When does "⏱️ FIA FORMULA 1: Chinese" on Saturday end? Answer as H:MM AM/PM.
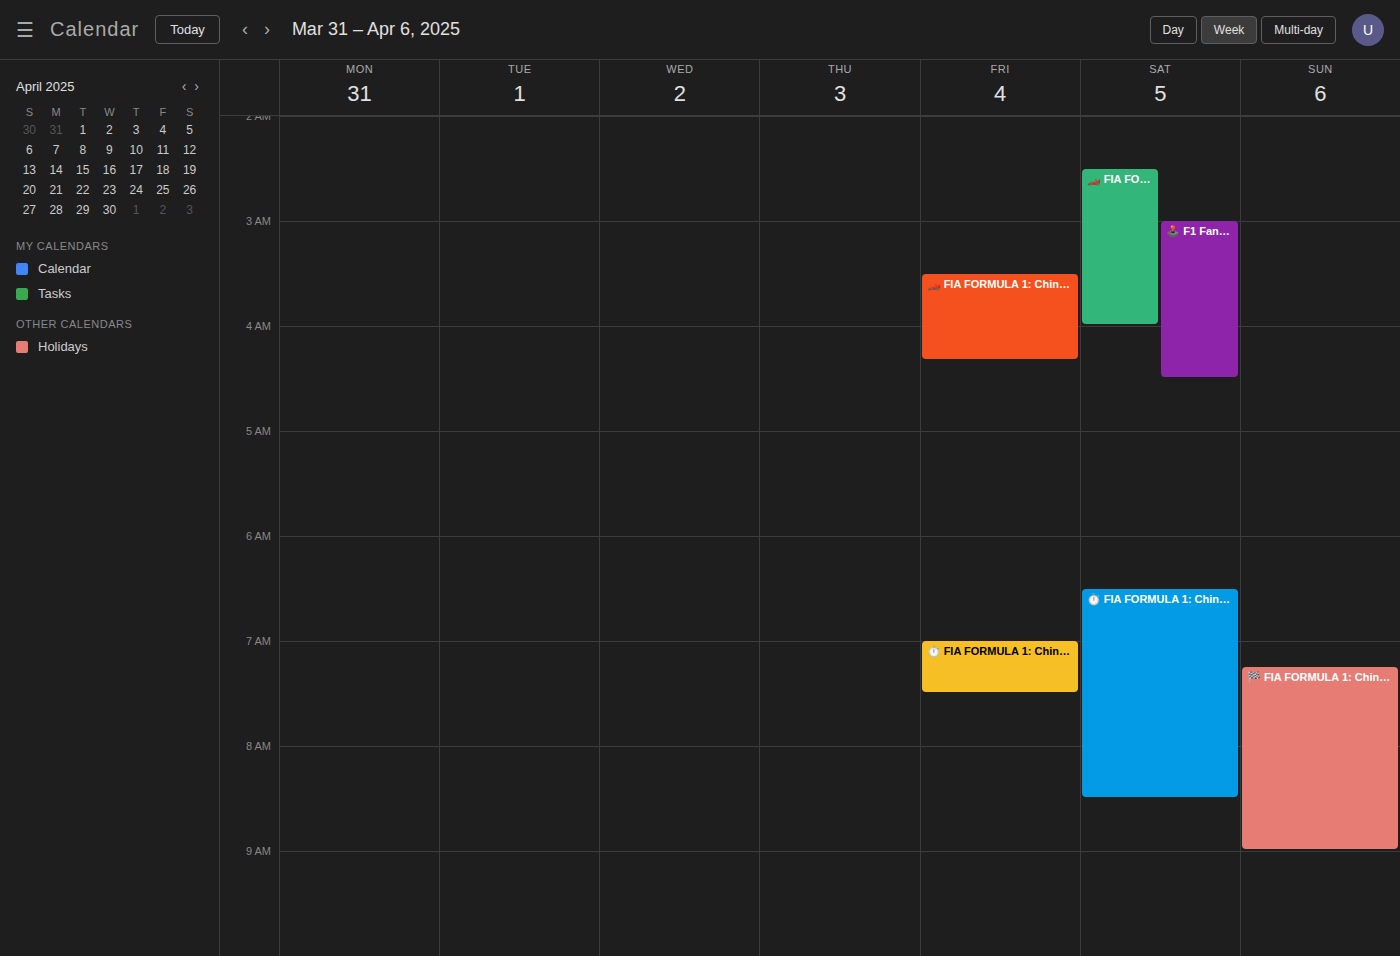
8:30 AM